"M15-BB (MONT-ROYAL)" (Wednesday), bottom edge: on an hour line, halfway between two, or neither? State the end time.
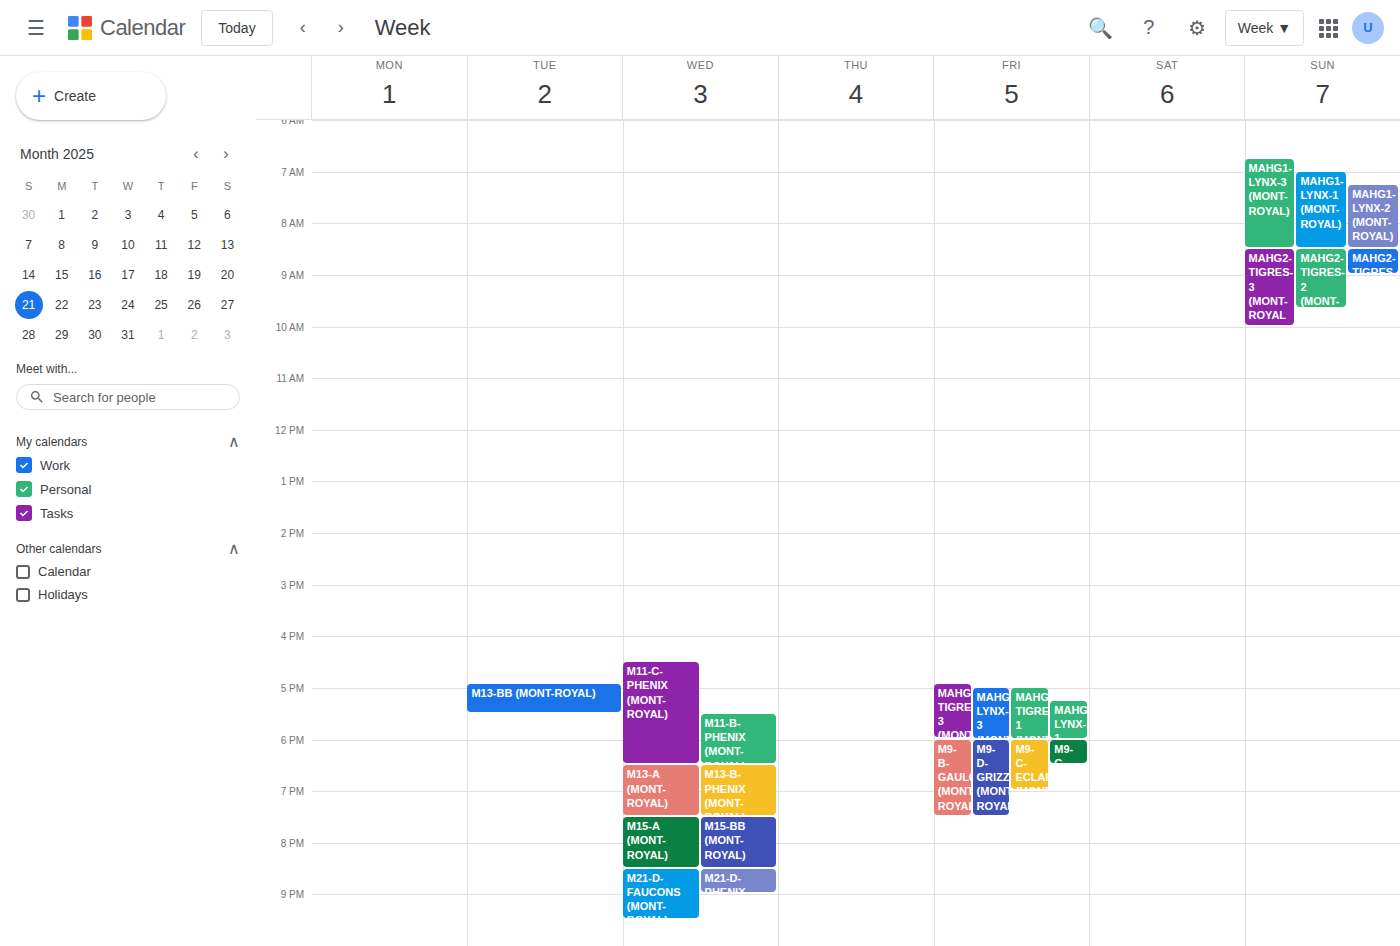
8:30 PM -- halfway between the 8 PM and 9 PM lines.